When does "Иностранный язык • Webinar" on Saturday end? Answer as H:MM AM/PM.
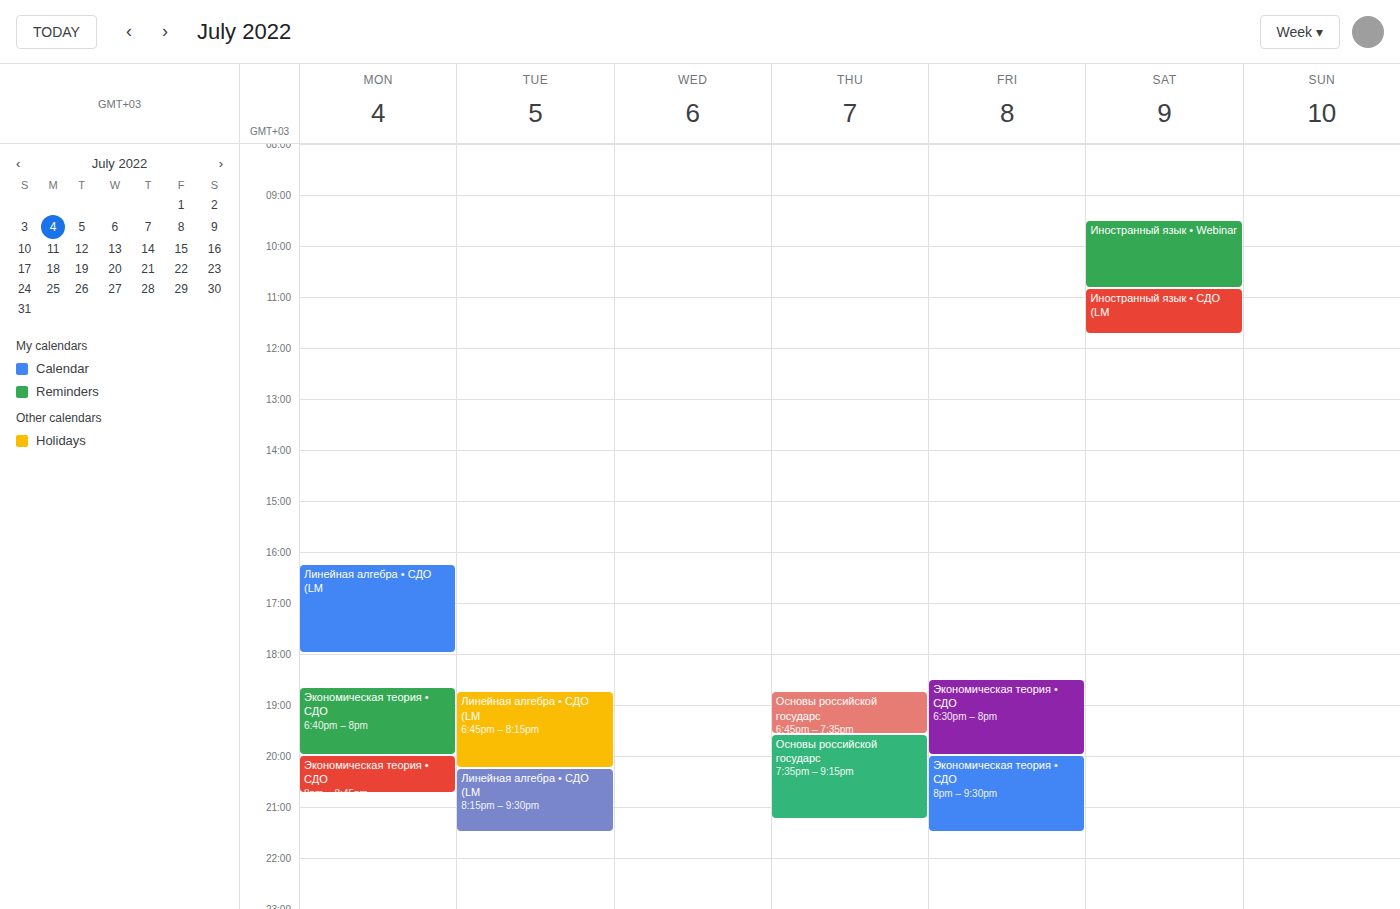
10:50 AM